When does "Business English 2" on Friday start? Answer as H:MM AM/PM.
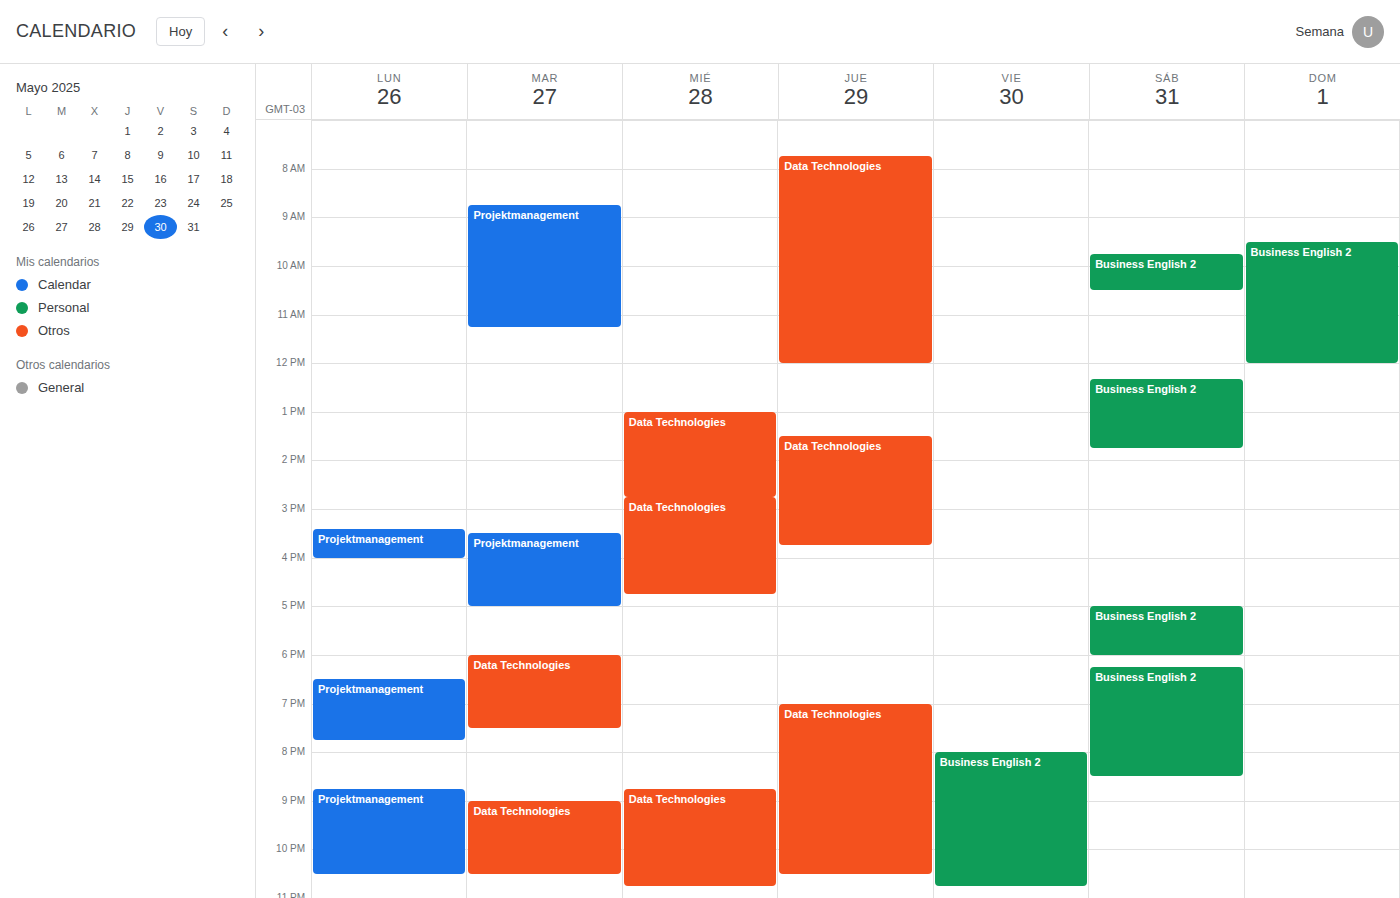
8:00 PM